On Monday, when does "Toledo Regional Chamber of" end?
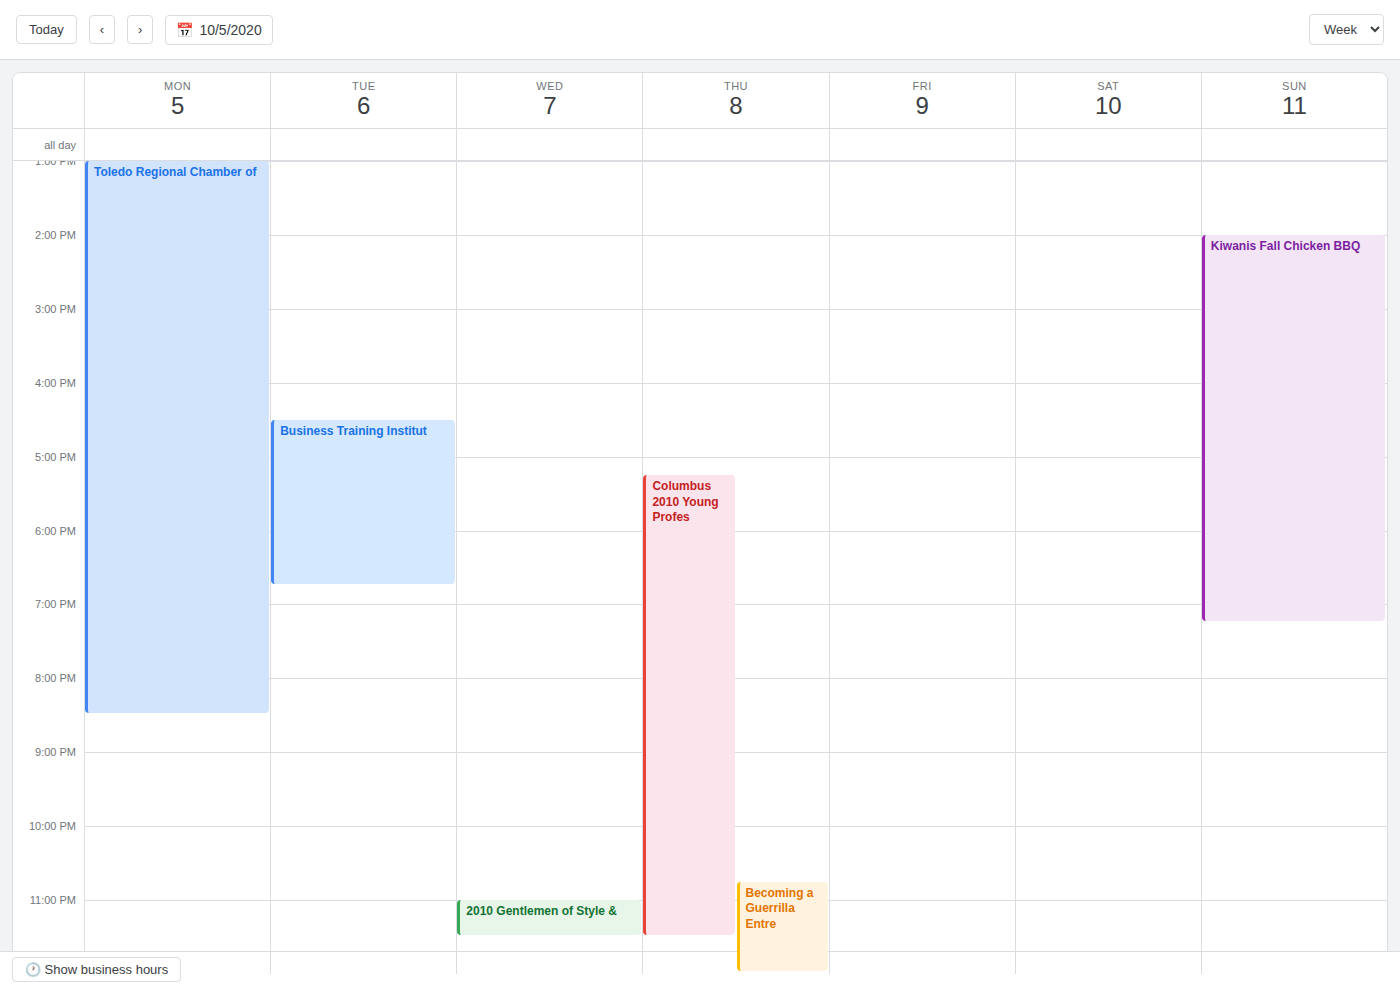
20:30